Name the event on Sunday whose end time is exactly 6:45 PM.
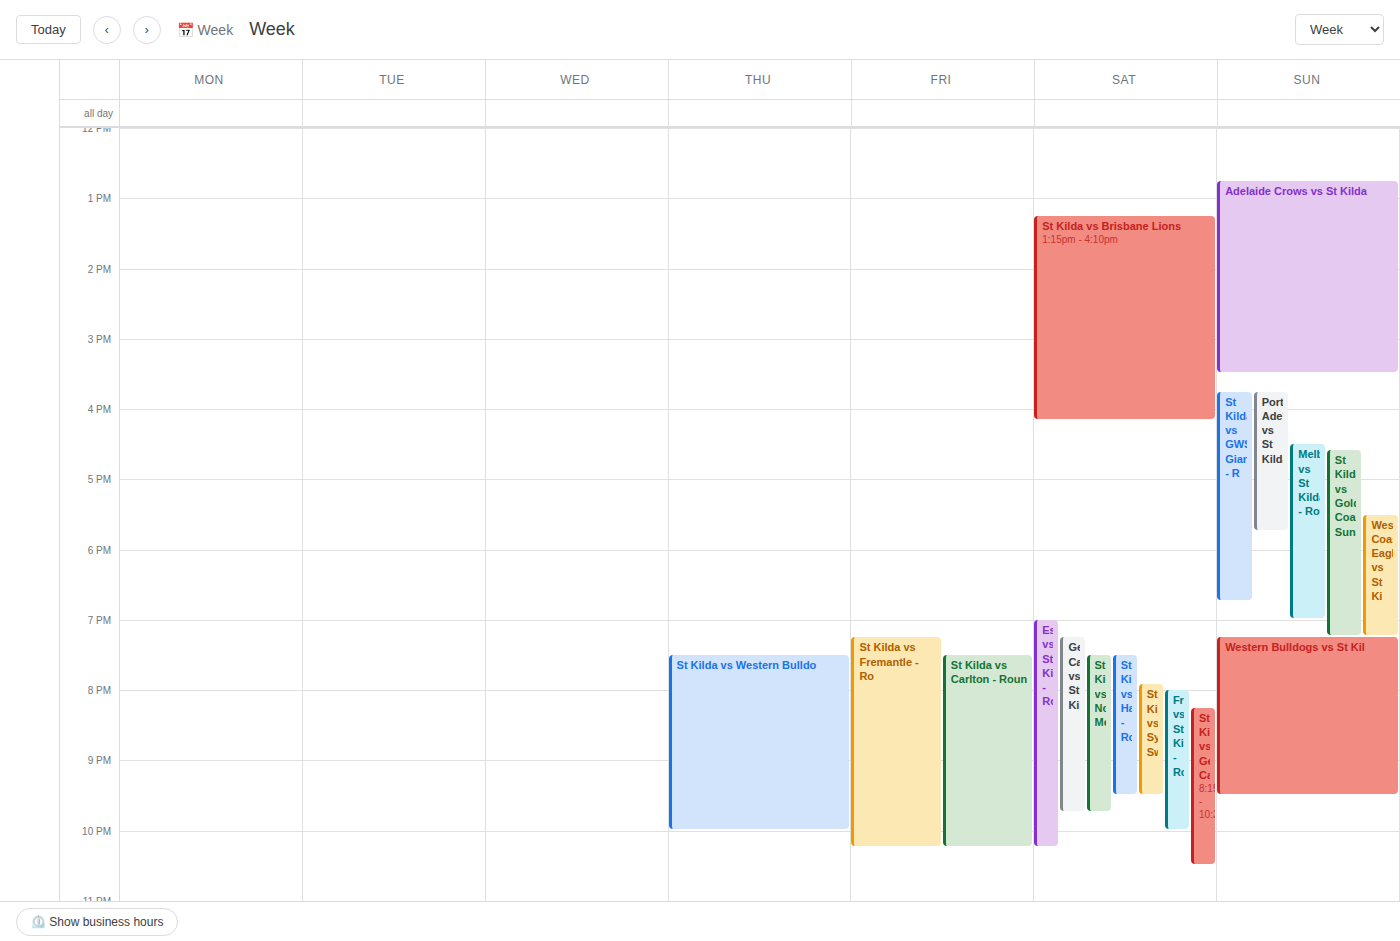
"St Kilda vs GWS Giants - R"